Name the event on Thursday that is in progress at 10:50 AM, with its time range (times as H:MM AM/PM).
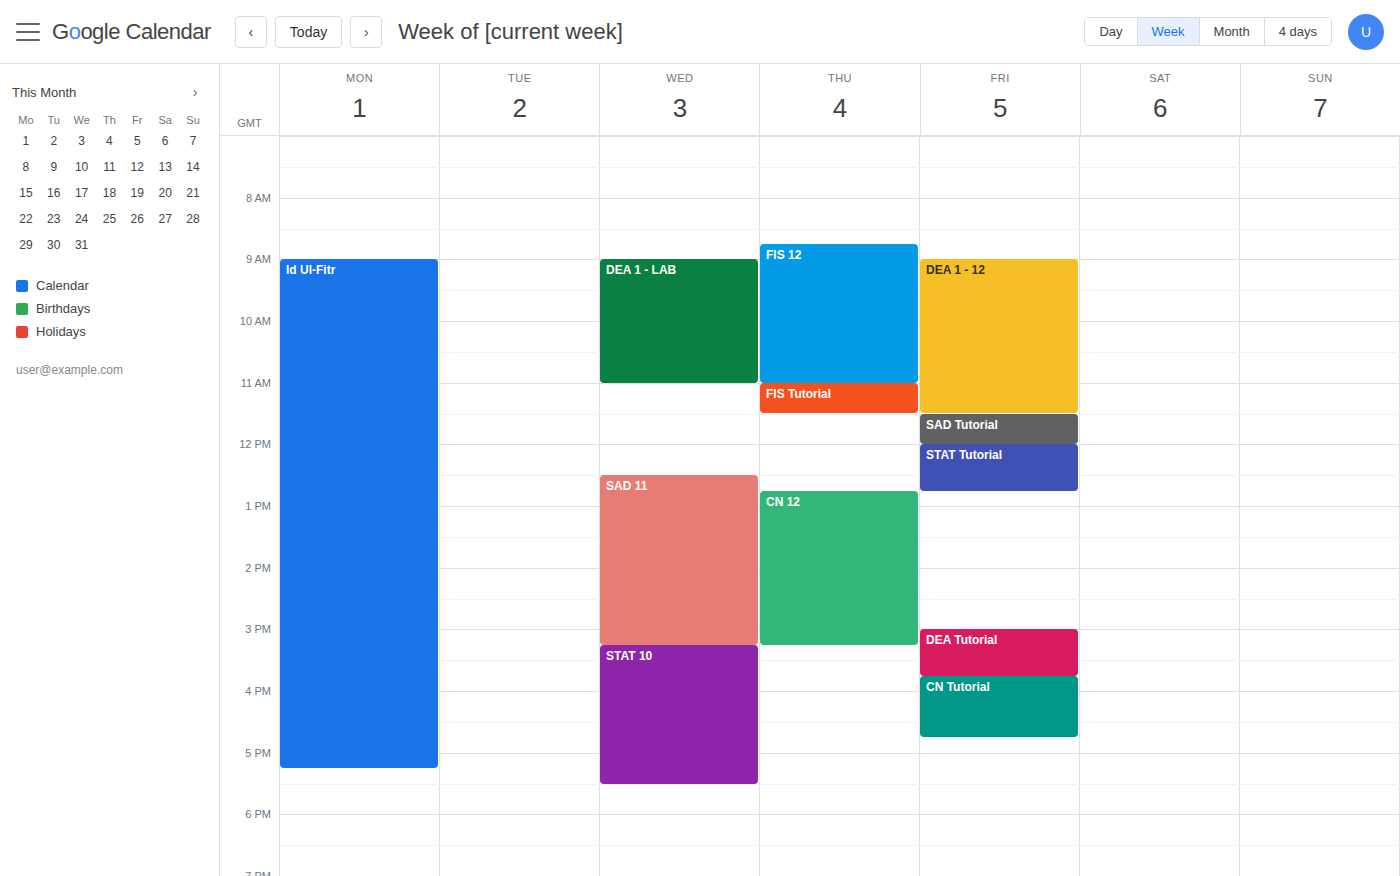
"FIS 12", 8:45 AM to 11:00 AM